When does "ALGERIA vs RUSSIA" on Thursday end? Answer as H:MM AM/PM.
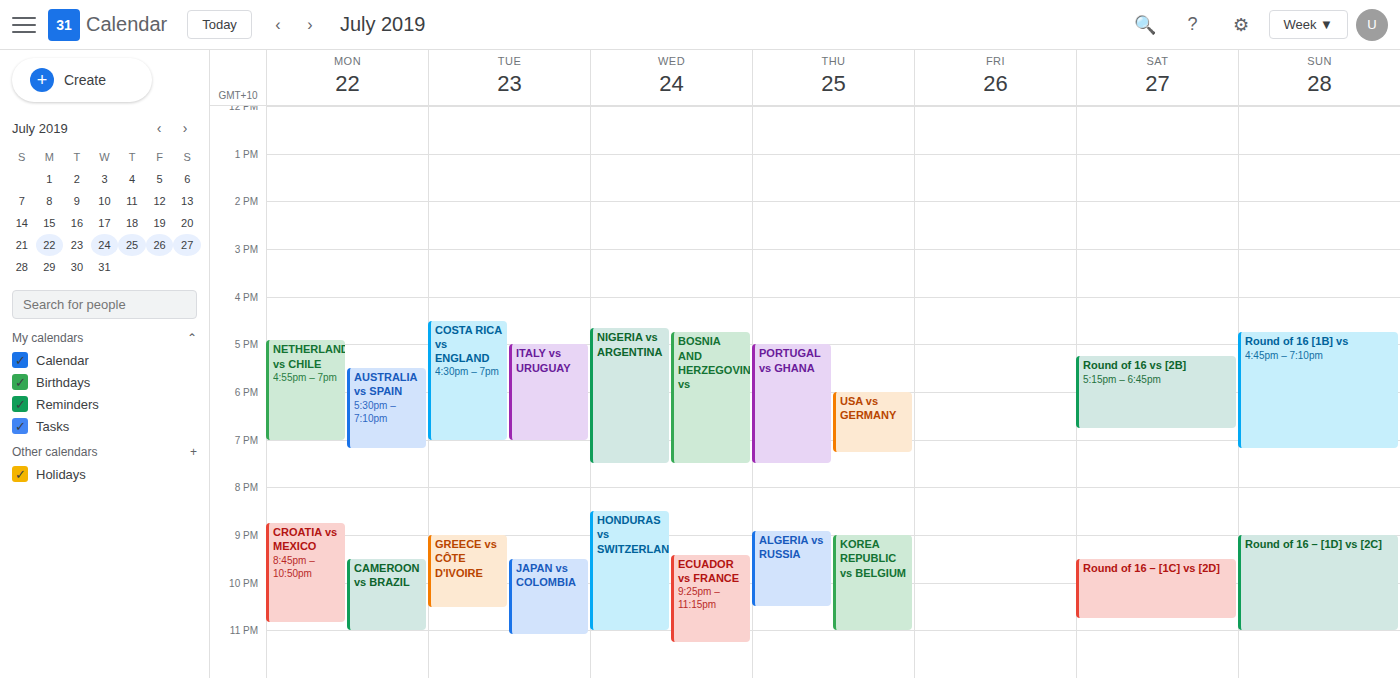
10:30 PM